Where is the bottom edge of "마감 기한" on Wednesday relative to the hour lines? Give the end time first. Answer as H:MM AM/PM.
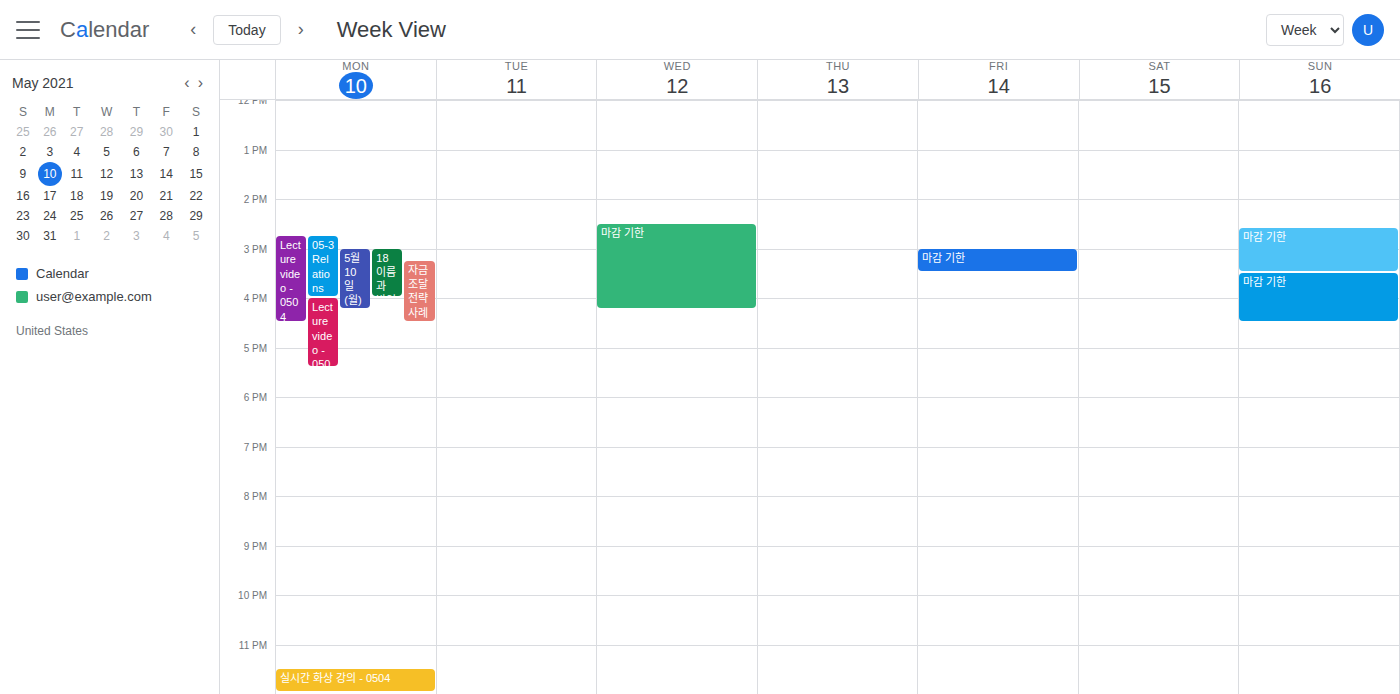
4:15 PM -- neither: a quarter of the way from the 4 PM line to the 5 PM line.